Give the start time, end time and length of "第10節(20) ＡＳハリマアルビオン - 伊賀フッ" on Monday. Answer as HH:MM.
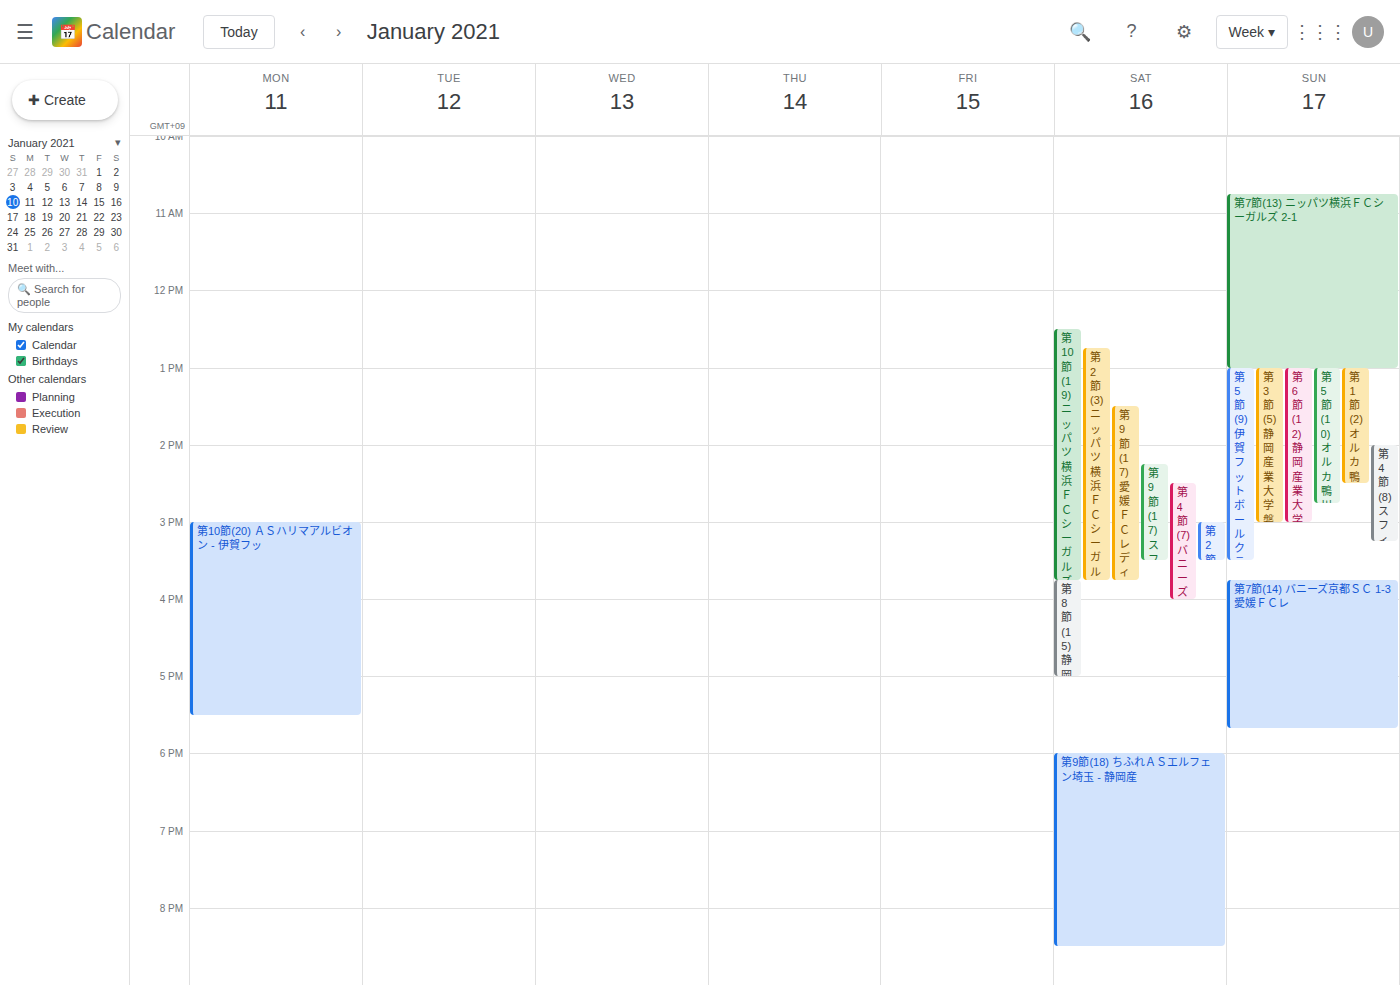
15:00 to 17:30, 2 hours 30 minutes